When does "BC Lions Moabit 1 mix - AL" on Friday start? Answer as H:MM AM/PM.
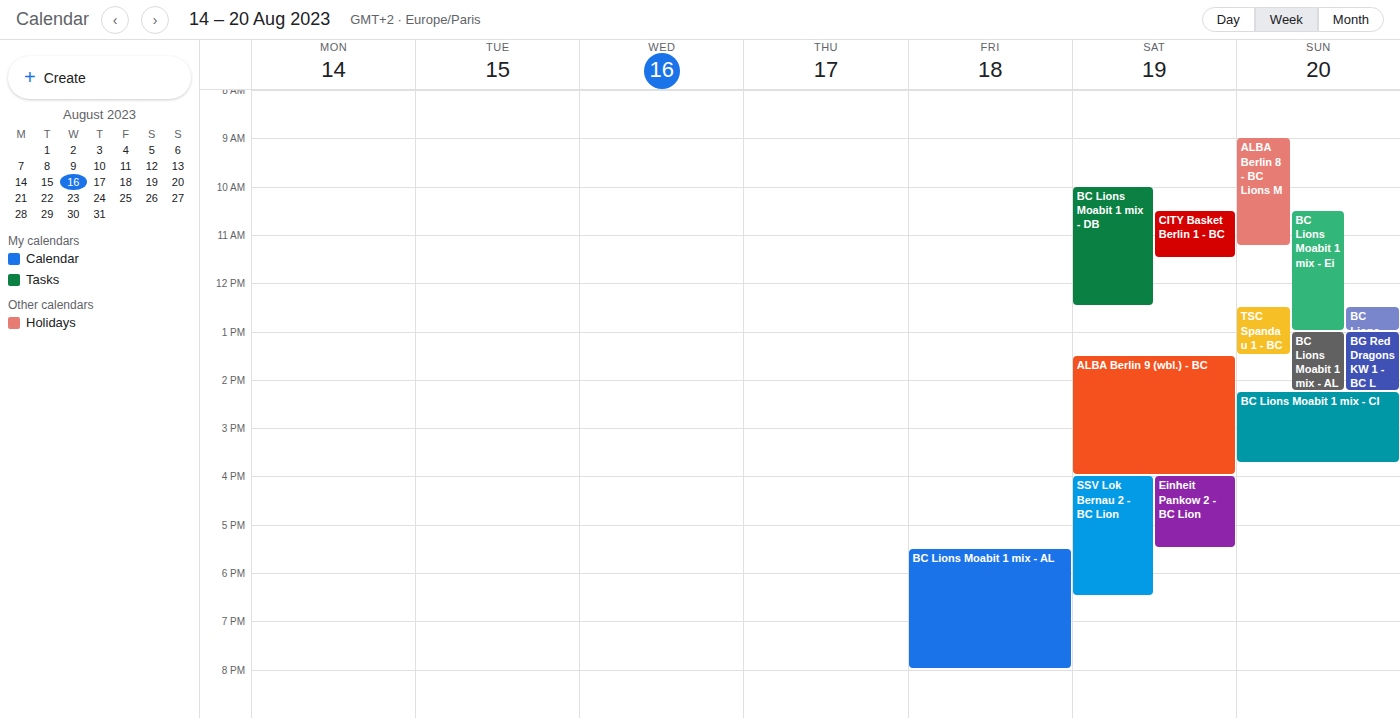
5:30 PM